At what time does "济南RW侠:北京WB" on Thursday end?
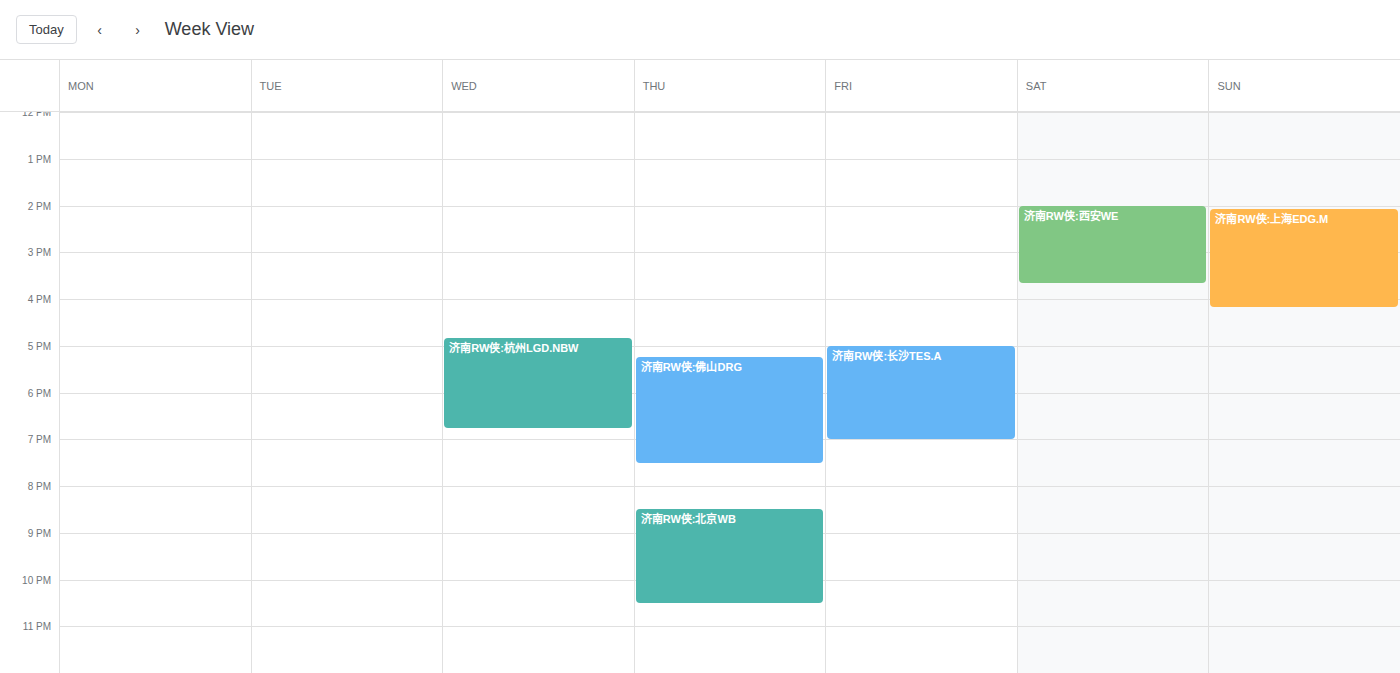
22:30